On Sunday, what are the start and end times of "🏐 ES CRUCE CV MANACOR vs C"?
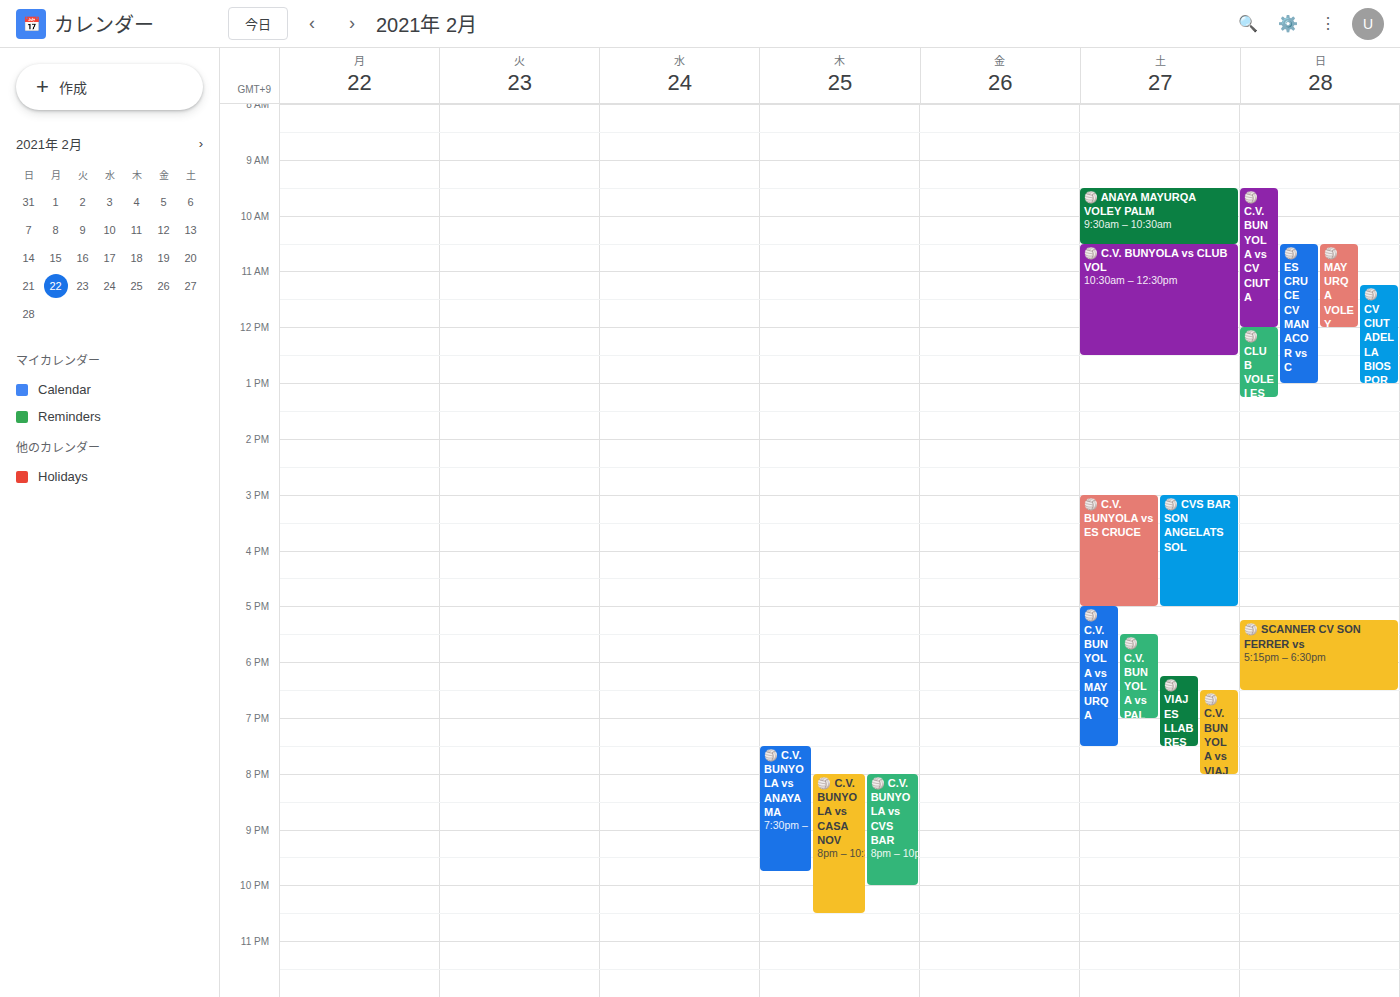
10:30 to 13:00